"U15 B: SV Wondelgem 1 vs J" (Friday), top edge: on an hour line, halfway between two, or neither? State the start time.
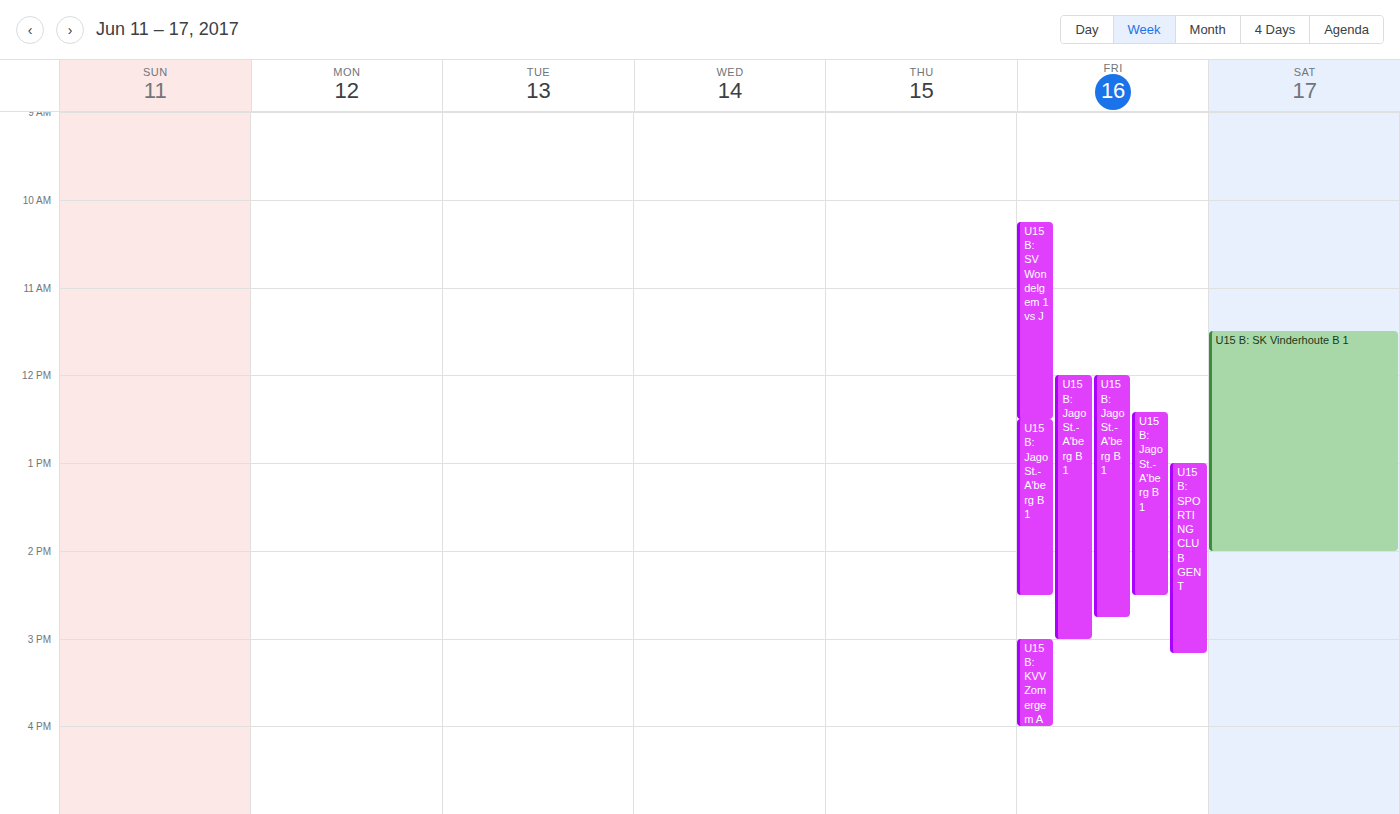
10:15 AM -- neither: a quarter of the way from the 10 AM line to the 11 AM line.